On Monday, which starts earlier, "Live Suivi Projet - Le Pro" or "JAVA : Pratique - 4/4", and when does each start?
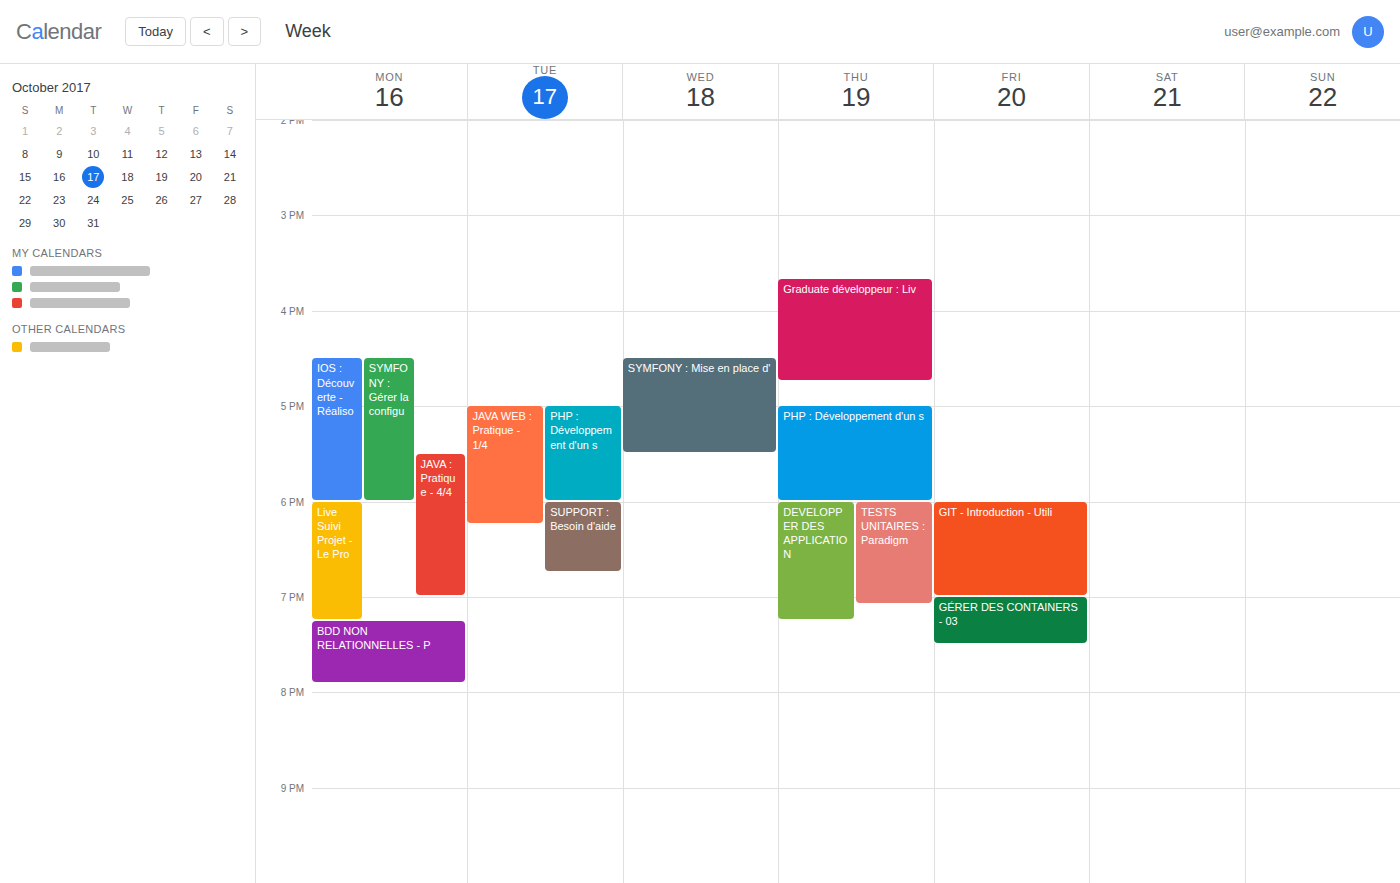
"JAVA : Pratique - 4/4" 5:30 PM; "Live Suivi Projet - Le Pro" 6:00 PM.